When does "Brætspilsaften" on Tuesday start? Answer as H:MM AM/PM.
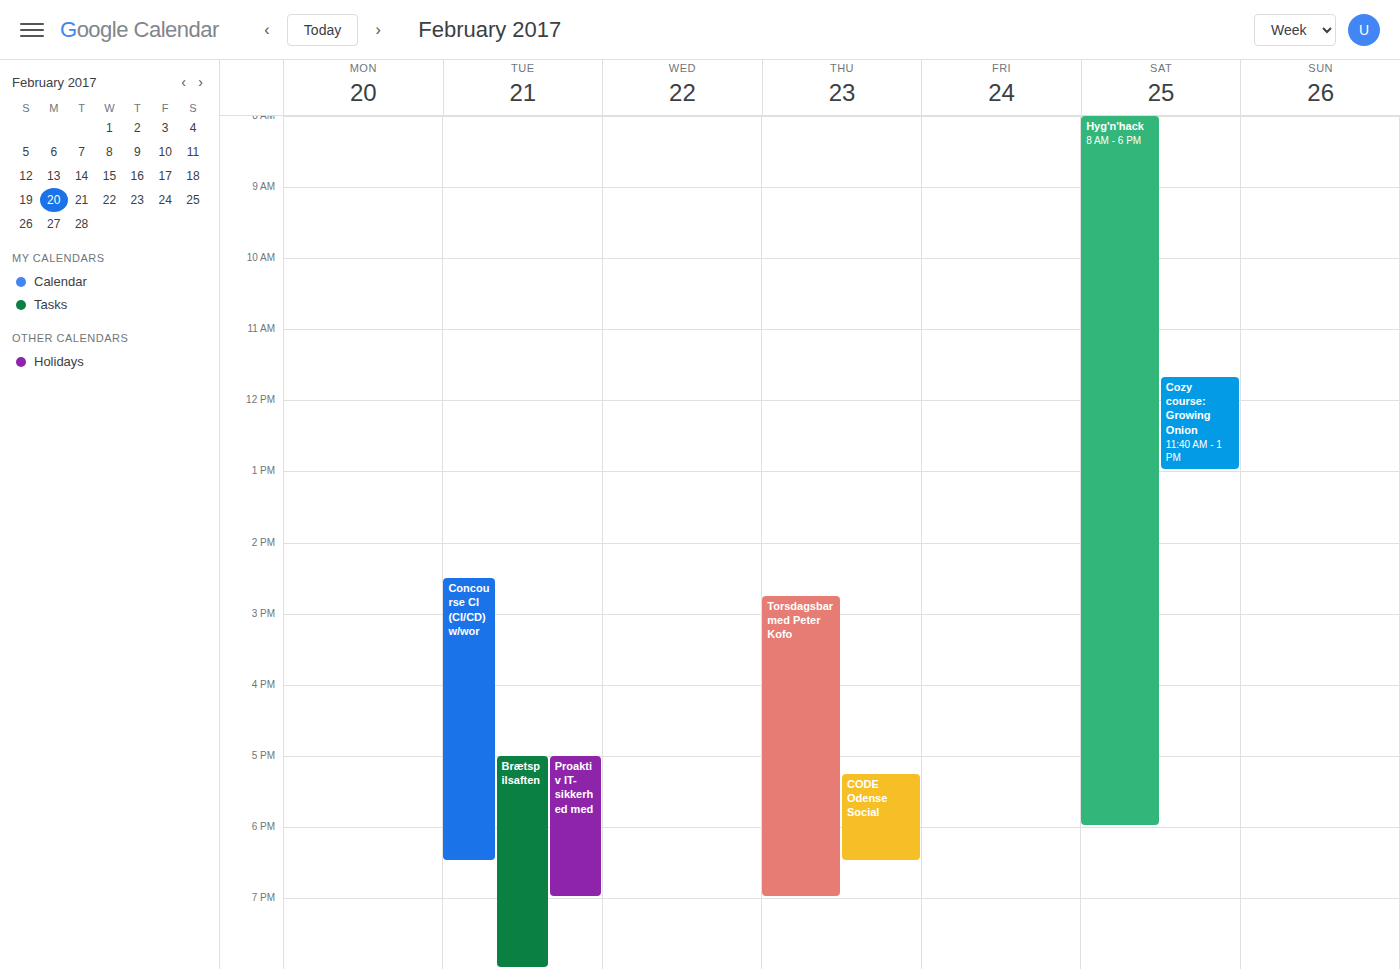
5:00 PM